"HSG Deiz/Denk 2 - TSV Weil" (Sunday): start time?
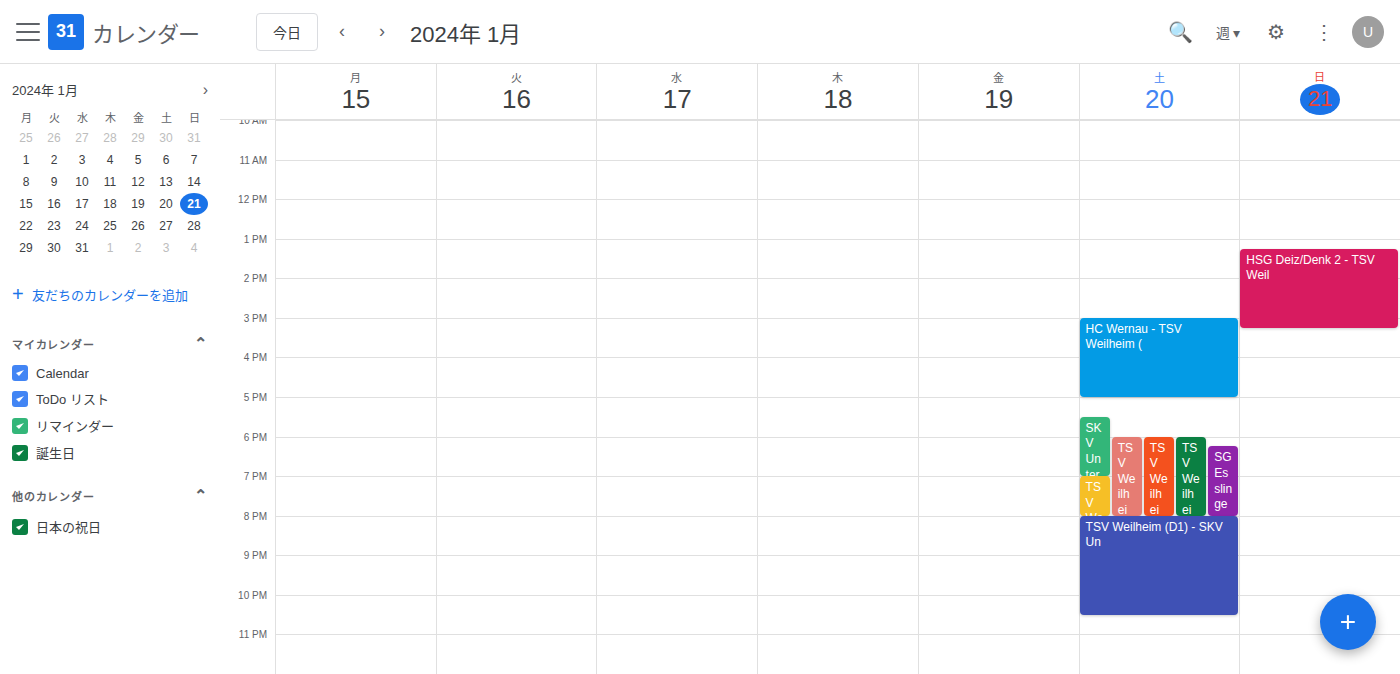
13:15